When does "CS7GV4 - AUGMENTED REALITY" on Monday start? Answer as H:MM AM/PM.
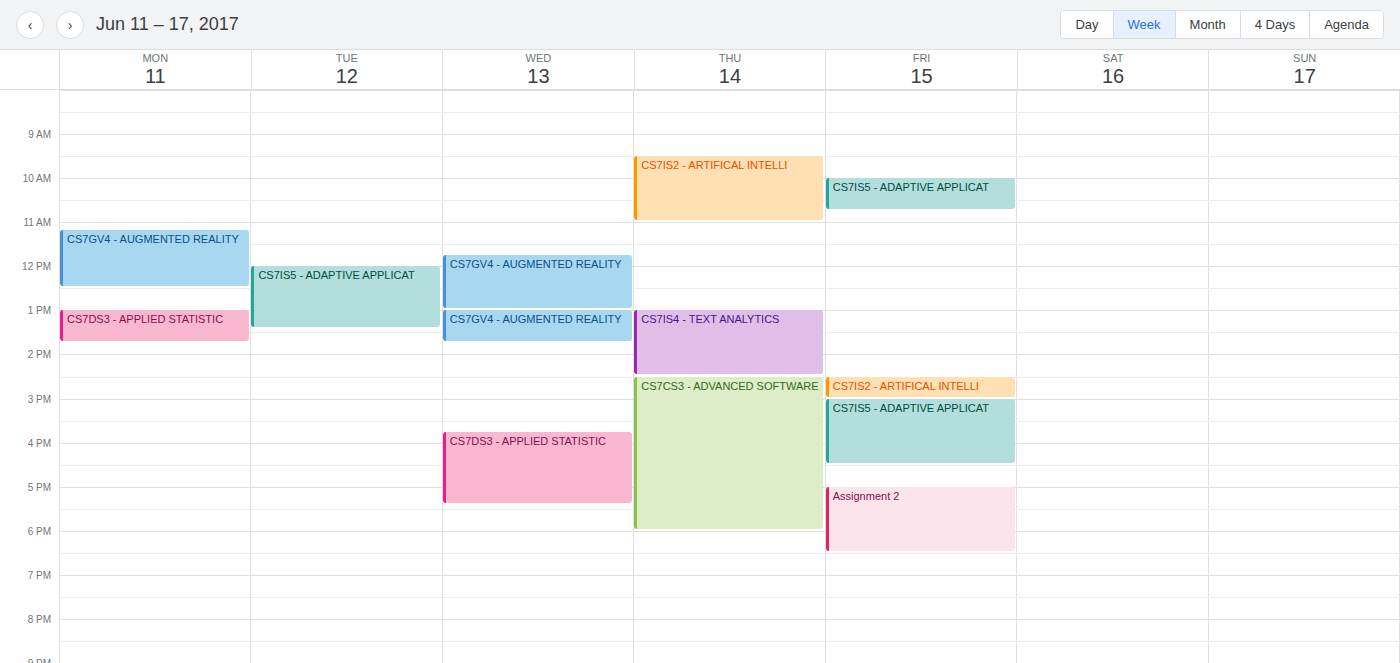
11:10 AM